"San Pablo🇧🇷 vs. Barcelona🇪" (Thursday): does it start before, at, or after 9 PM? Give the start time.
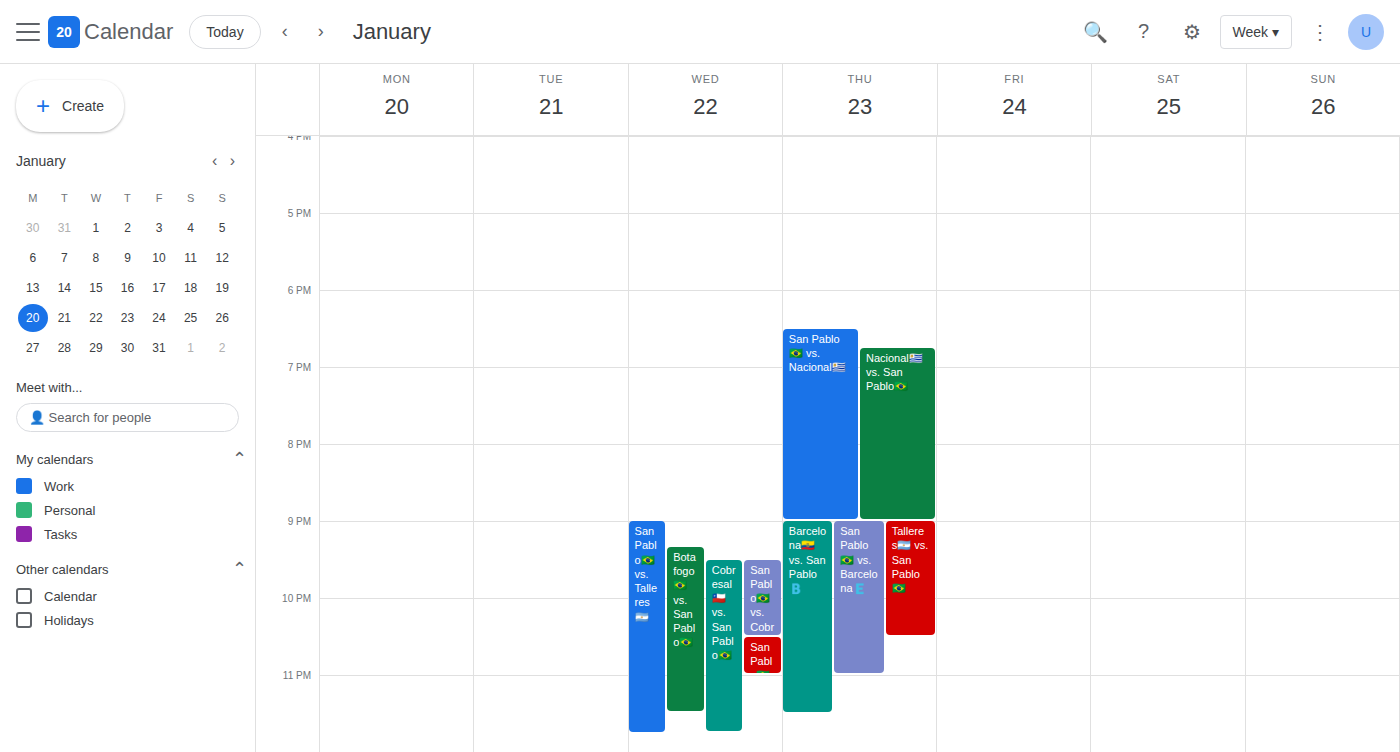
9:00 PM -- exactly at 9 PM, on the 9 PM line.